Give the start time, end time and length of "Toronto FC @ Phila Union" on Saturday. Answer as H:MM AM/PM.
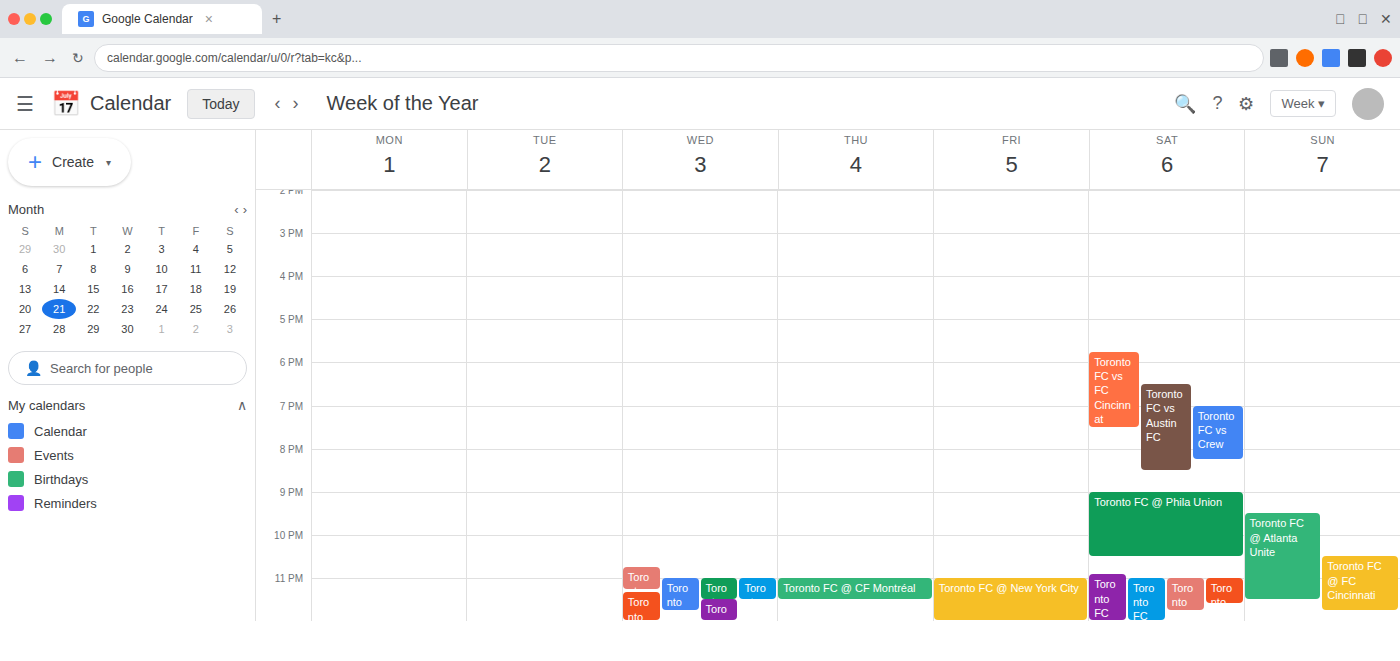
9:00 PM to 10:30 PM, 1 hour 30 minutes